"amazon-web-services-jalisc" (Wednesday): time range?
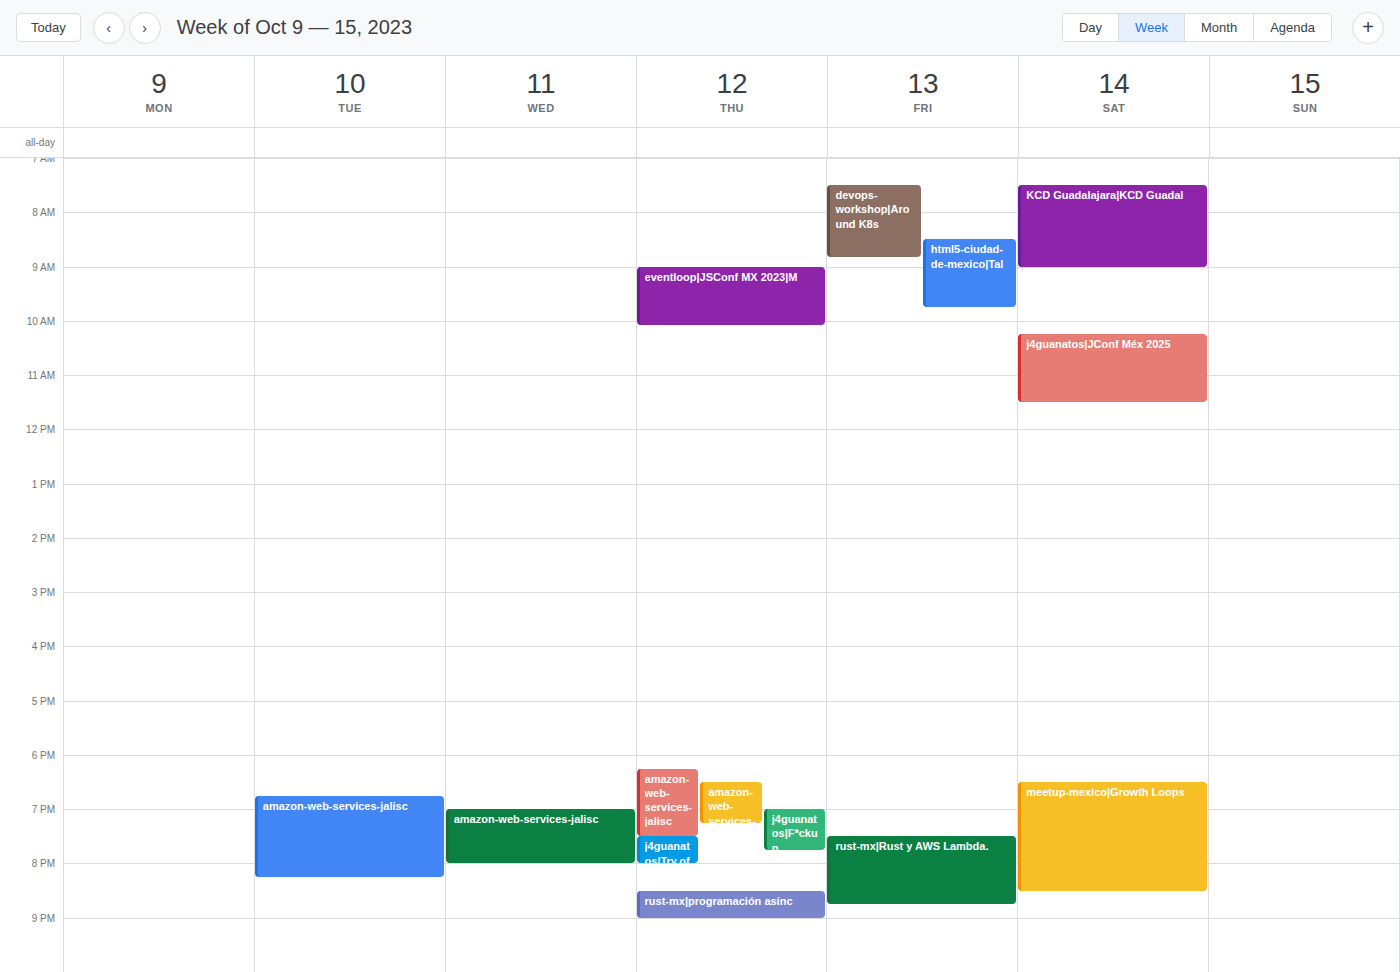
7:00 PM to 8:00 PM